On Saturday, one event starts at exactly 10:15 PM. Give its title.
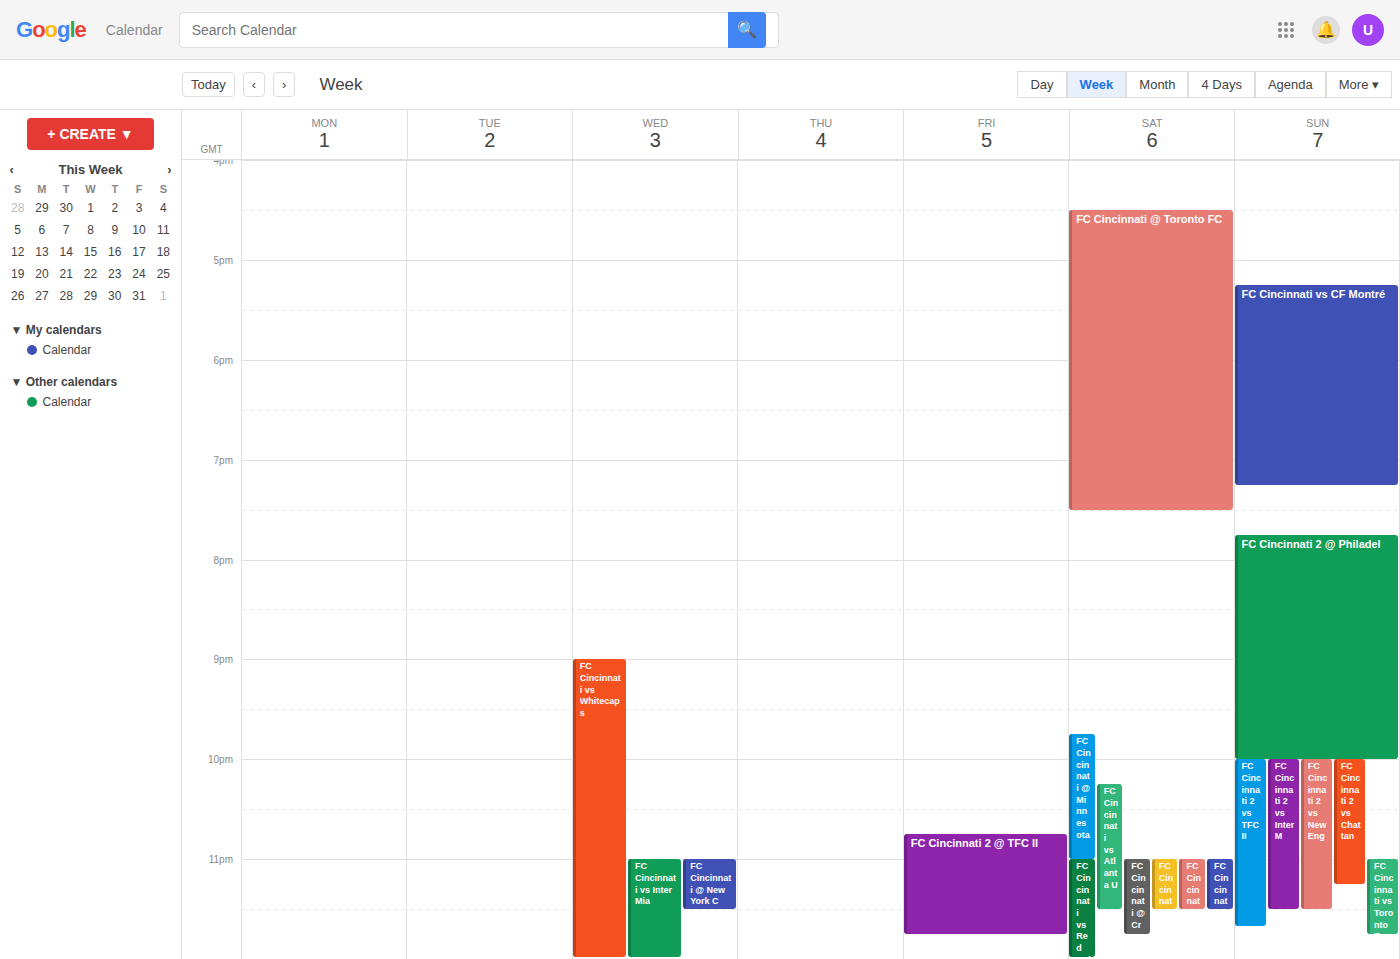
"FC Cincinnati vs Atlanta U"